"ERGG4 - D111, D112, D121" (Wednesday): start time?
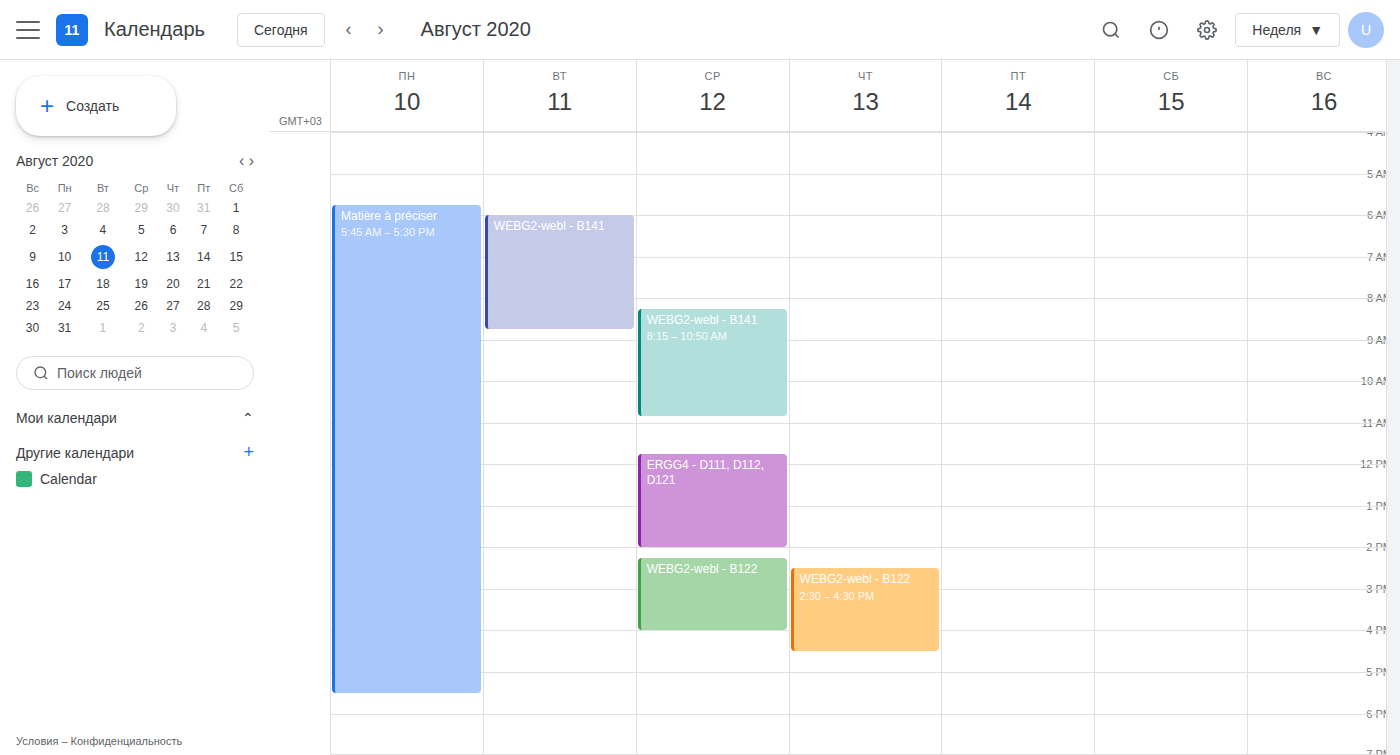
11:45 AM